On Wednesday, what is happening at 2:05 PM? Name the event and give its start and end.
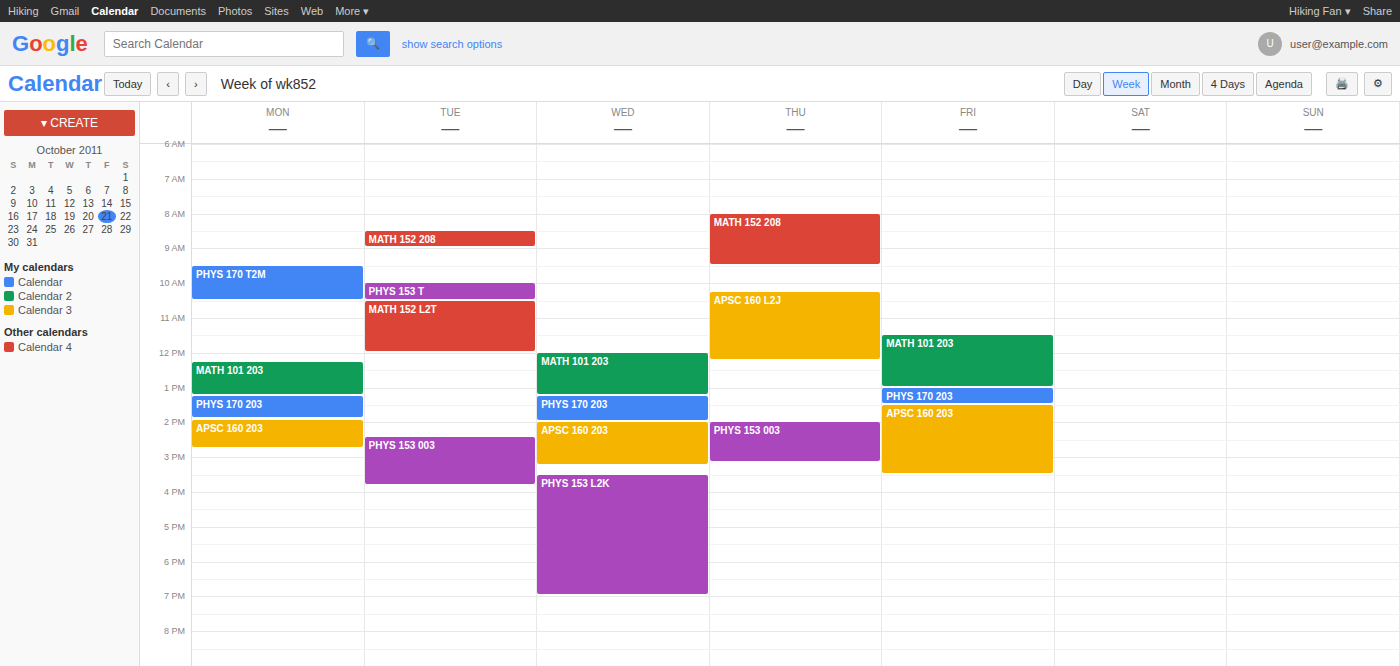
"APSC 160 203", 2:00 PM to 3:15 PM